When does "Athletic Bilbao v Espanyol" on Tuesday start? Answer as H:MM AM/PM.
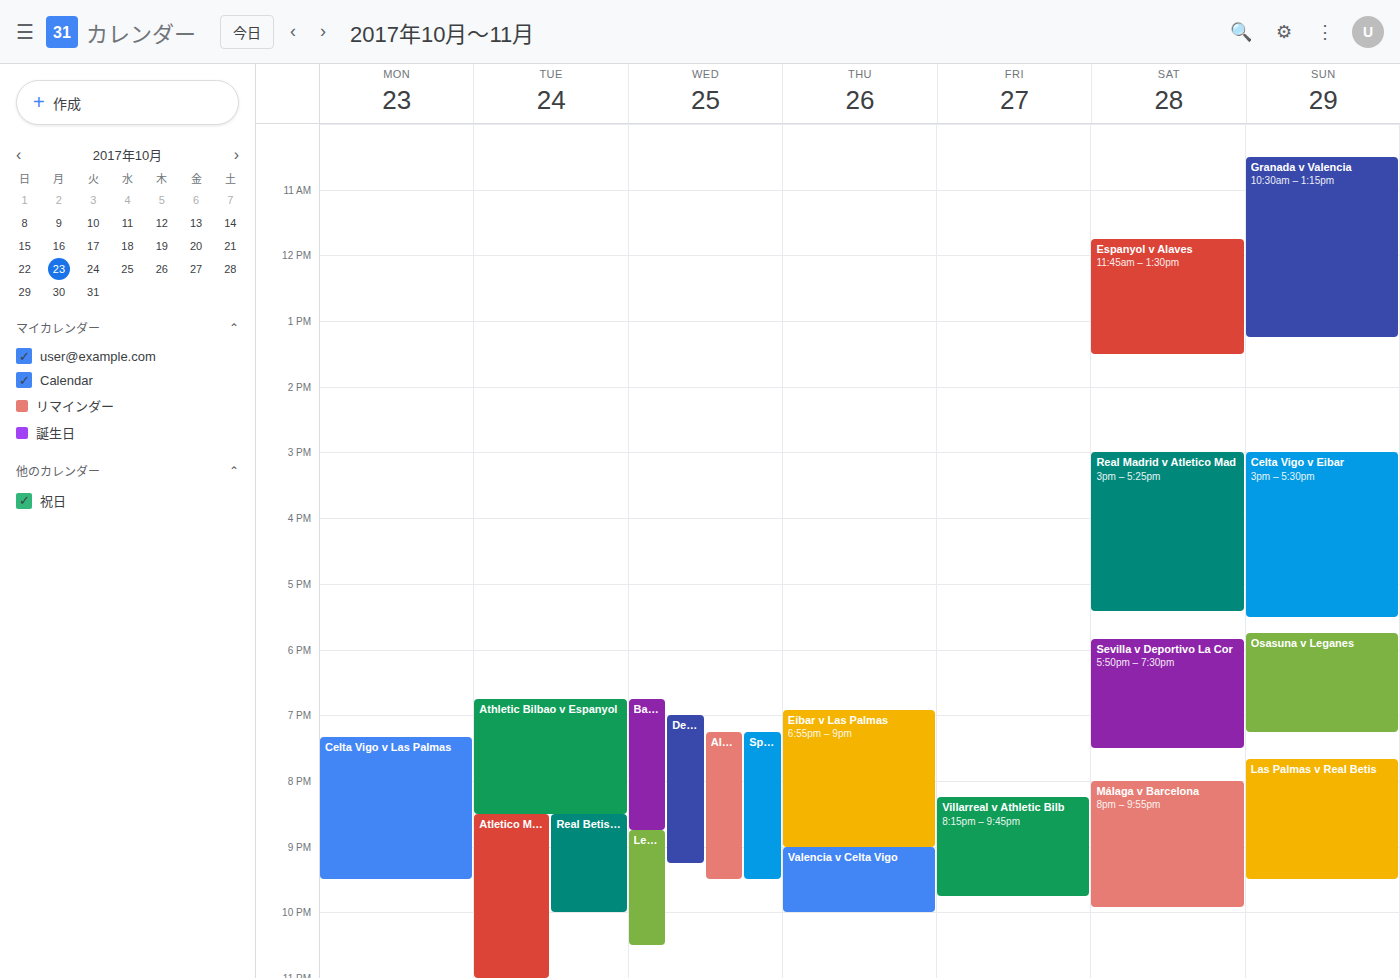
6:45 PM